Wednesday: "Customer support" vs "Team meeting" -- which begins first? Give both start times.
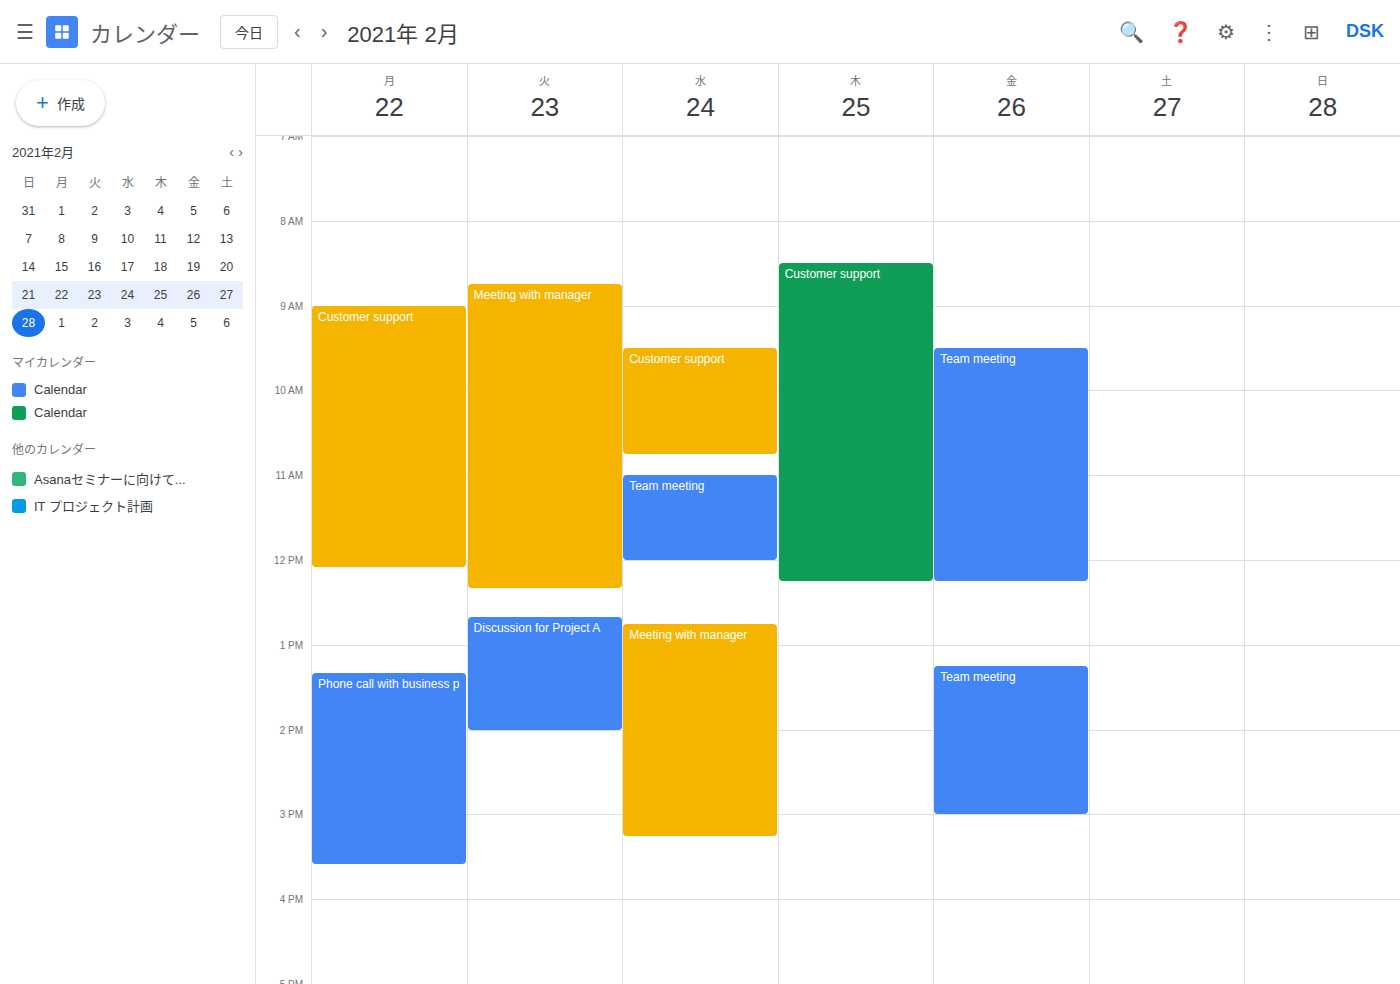
"Customer support" 09:30; "Team meeting" 11:00.